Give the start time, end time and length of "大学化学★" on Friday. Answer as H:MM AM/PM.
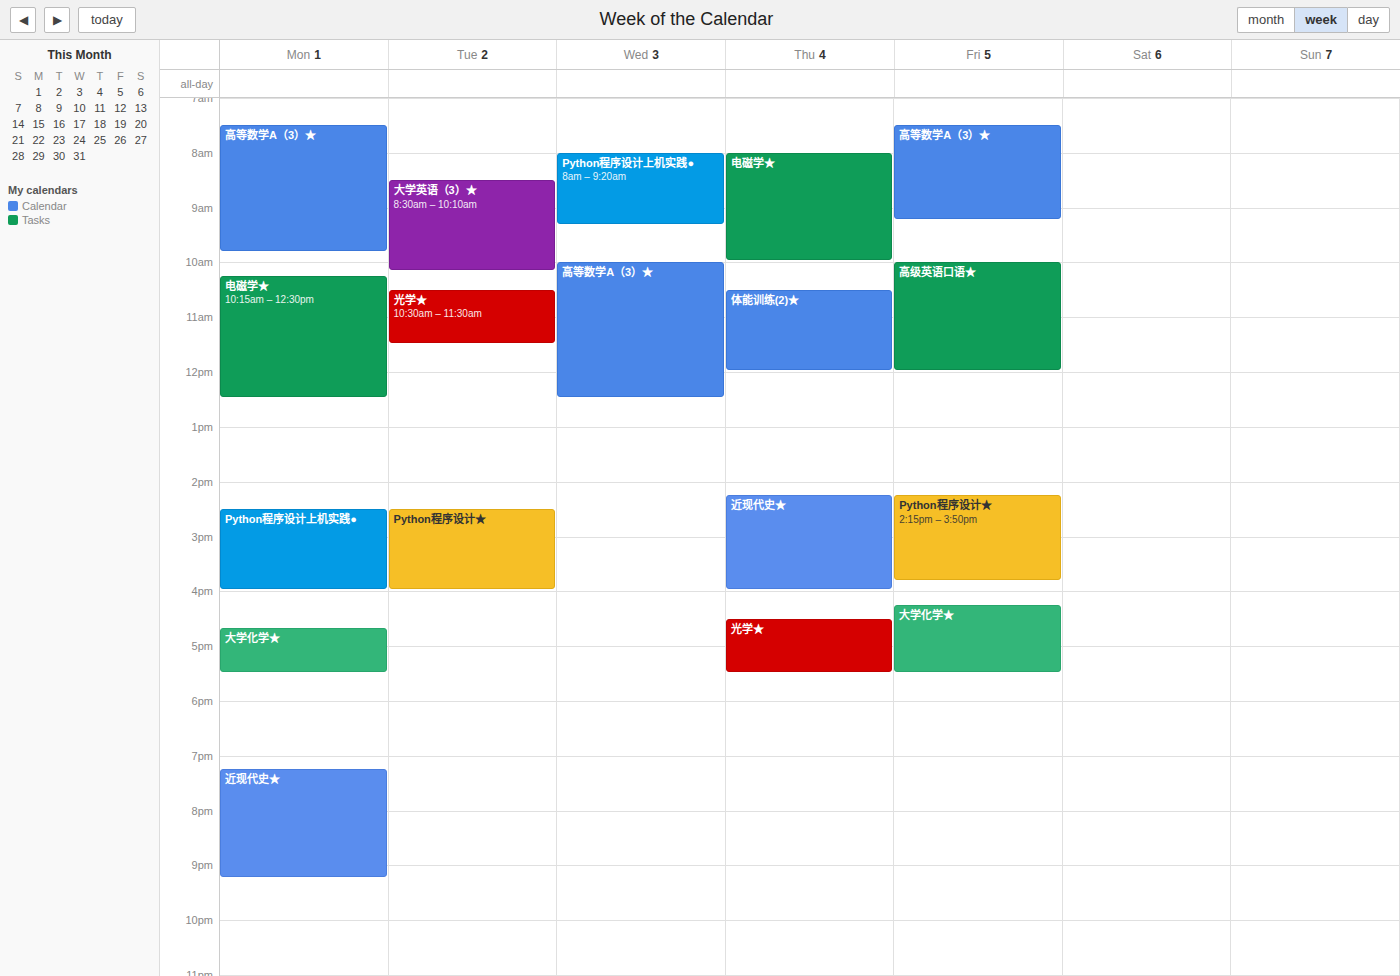
4:15 PM to 5:30 PM, 1 hour 15 minutes